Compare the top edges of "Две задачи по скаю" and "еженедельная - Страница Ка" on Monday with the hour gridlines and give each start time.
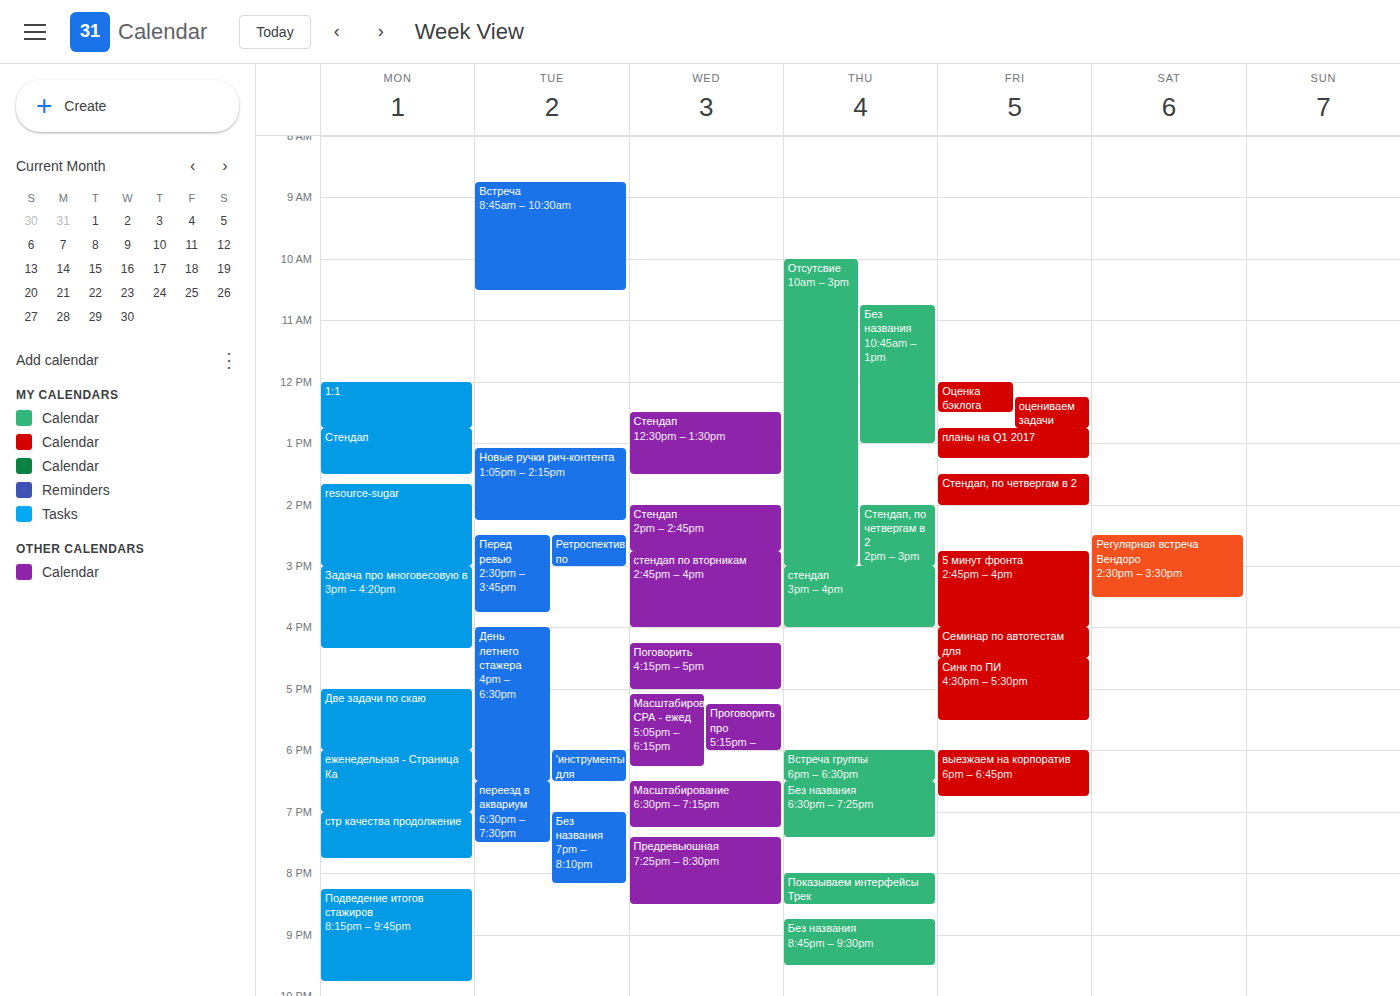
"Две задачи по скаю": 5:00 PM, exactly on the 5 PM line. "еженедельная - Страница Ка": 6:00 PM, exactly on the 6 PM line.